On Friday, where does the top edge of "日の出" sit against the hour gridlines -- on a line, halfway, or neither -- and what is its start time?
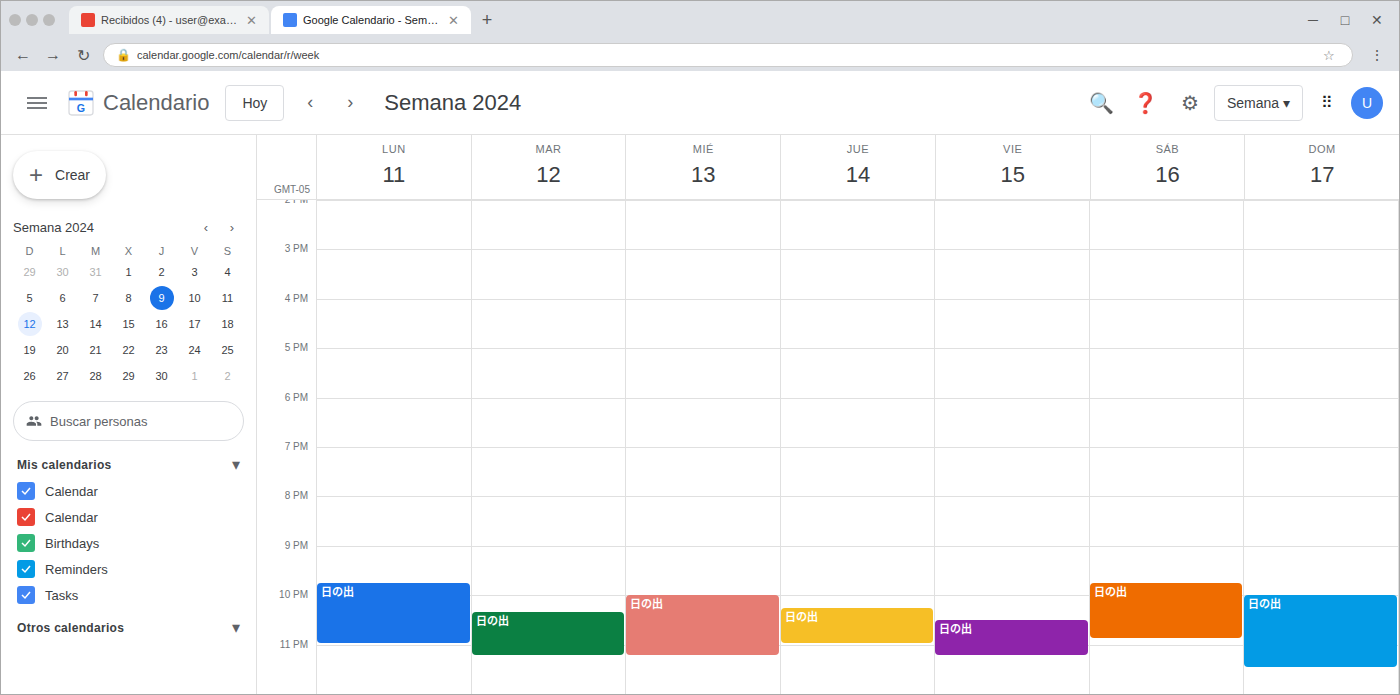
10:30 PM -- halfway between the 10 PM and 11 PM lines.